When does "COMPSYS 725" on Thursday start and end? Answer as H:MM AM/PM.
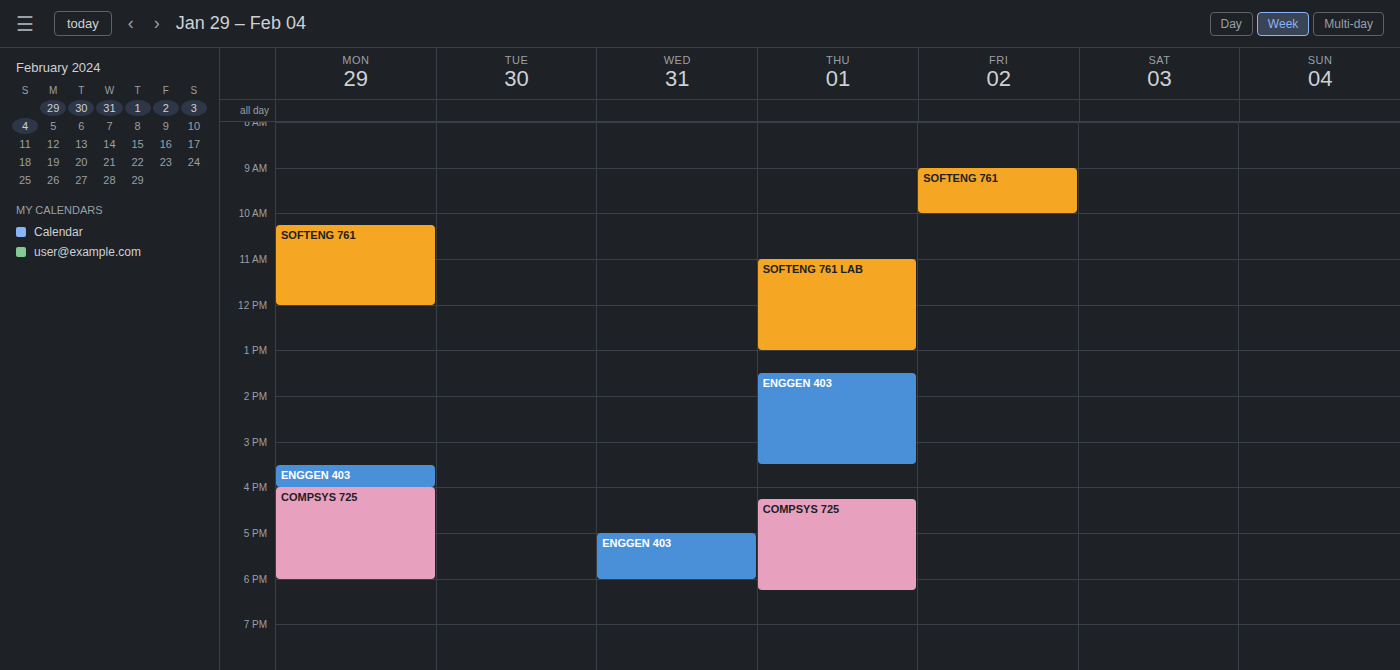
4:15 PM to 6:15 PM